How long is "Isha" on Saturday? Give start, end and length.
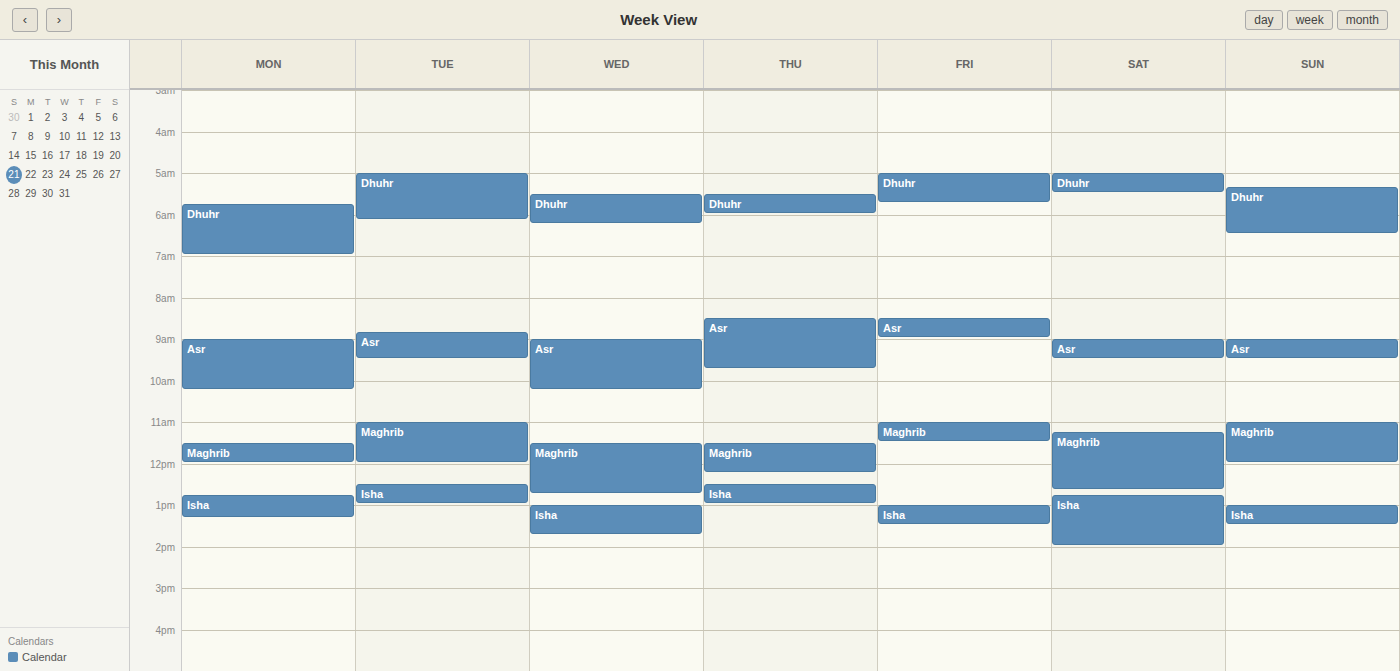
12:45 PM to 2:00 PM, 1 hour 15 minutes